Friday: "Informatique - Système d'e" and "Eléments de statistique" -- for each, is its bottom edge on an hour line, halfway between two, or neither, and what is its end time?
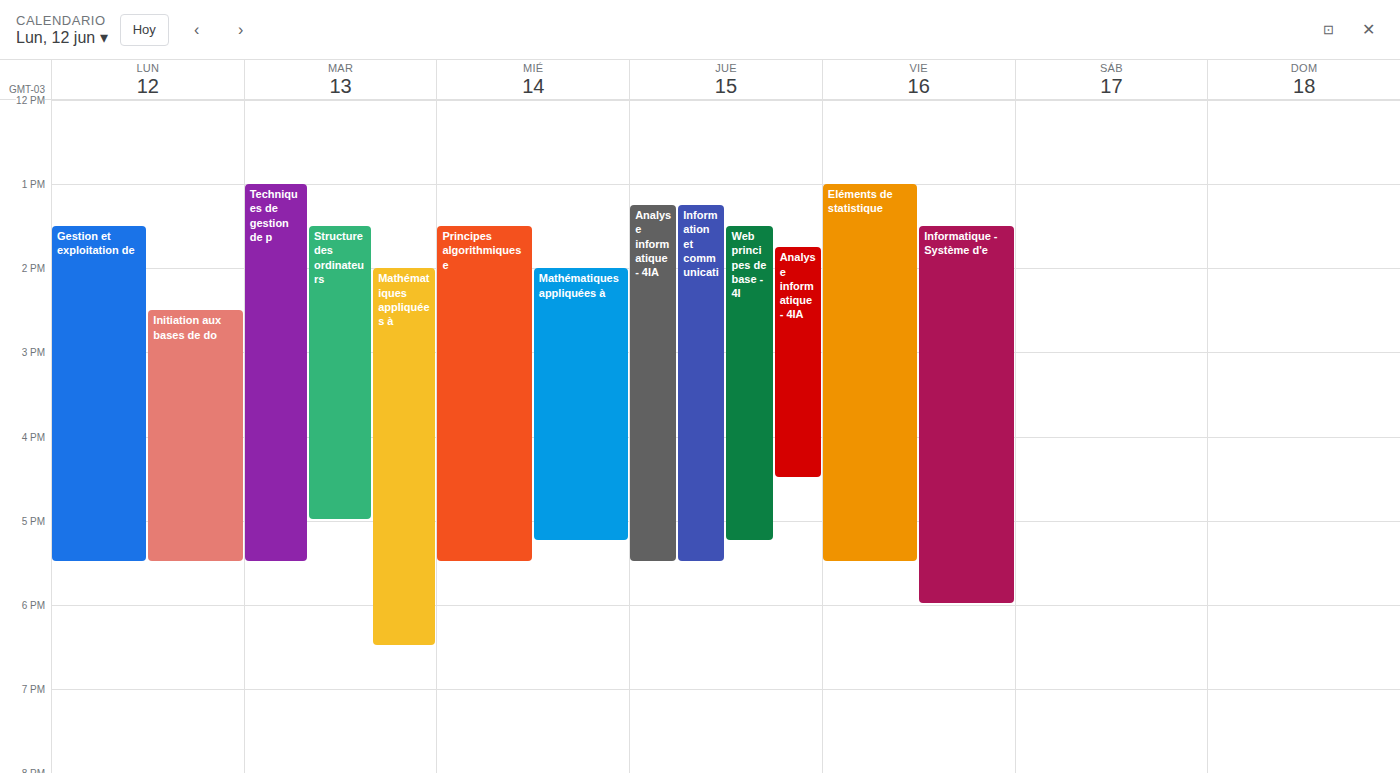
"Informatique - Système d'e": 6:00 PM, exactly on the 6 PM line. "Eléments de statistique": 5:30 PM, halfway between the 5 PM and 6 PM lines.